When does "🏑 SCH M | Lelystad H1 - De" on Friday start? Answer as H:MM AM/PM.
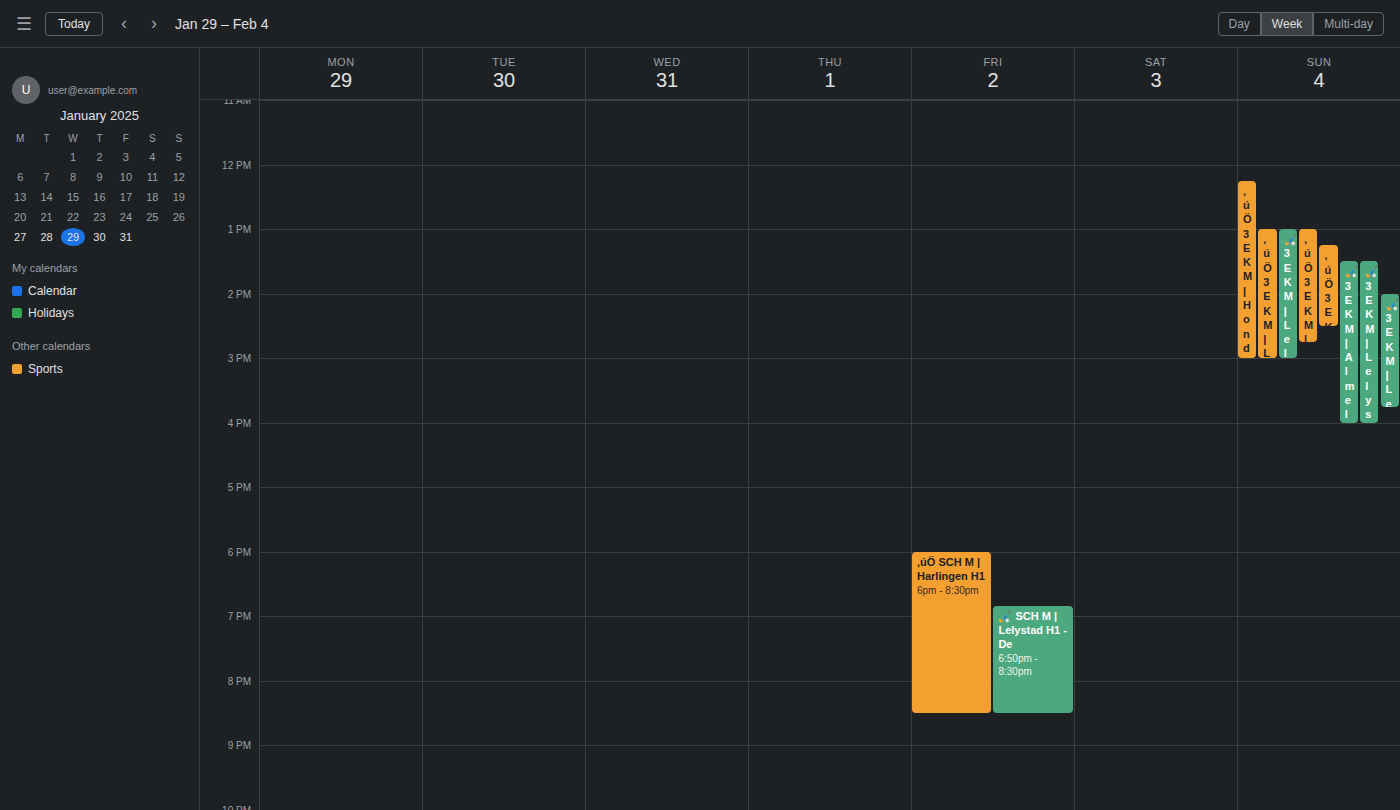
6:50 PM